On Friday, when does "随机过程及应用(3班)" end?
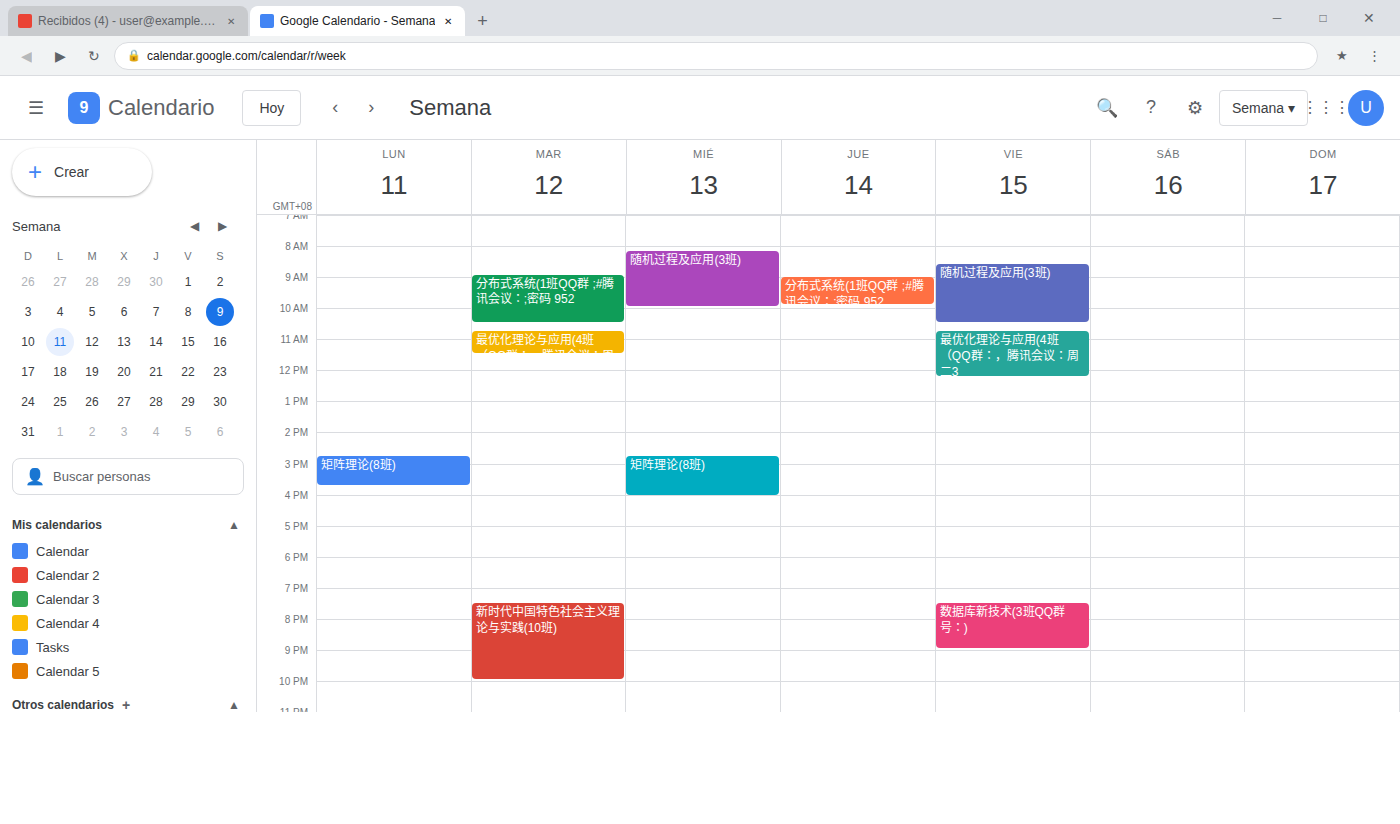
10:30 AM